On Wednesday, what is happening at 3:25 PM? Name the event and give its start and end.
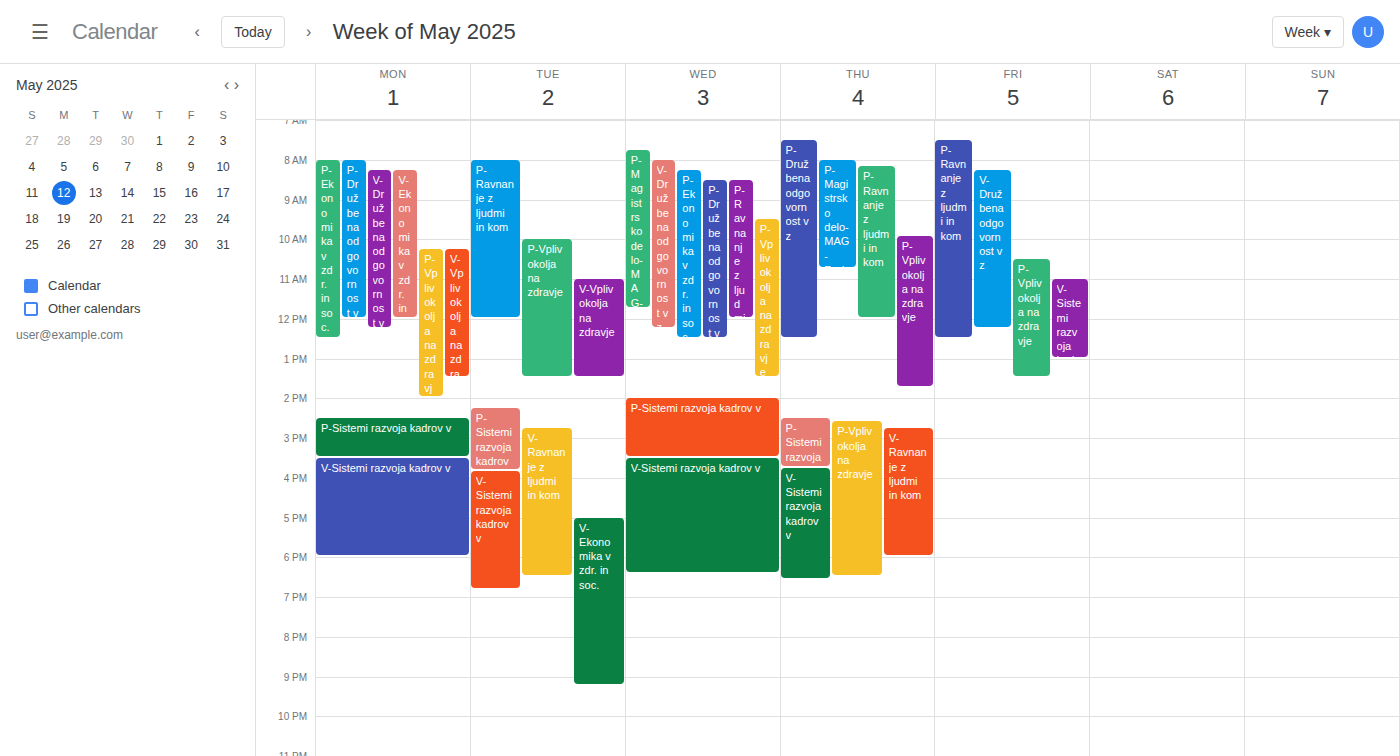
"P-Sistemi razvoja kadrov v", 2:00 PM to 3:30 PM